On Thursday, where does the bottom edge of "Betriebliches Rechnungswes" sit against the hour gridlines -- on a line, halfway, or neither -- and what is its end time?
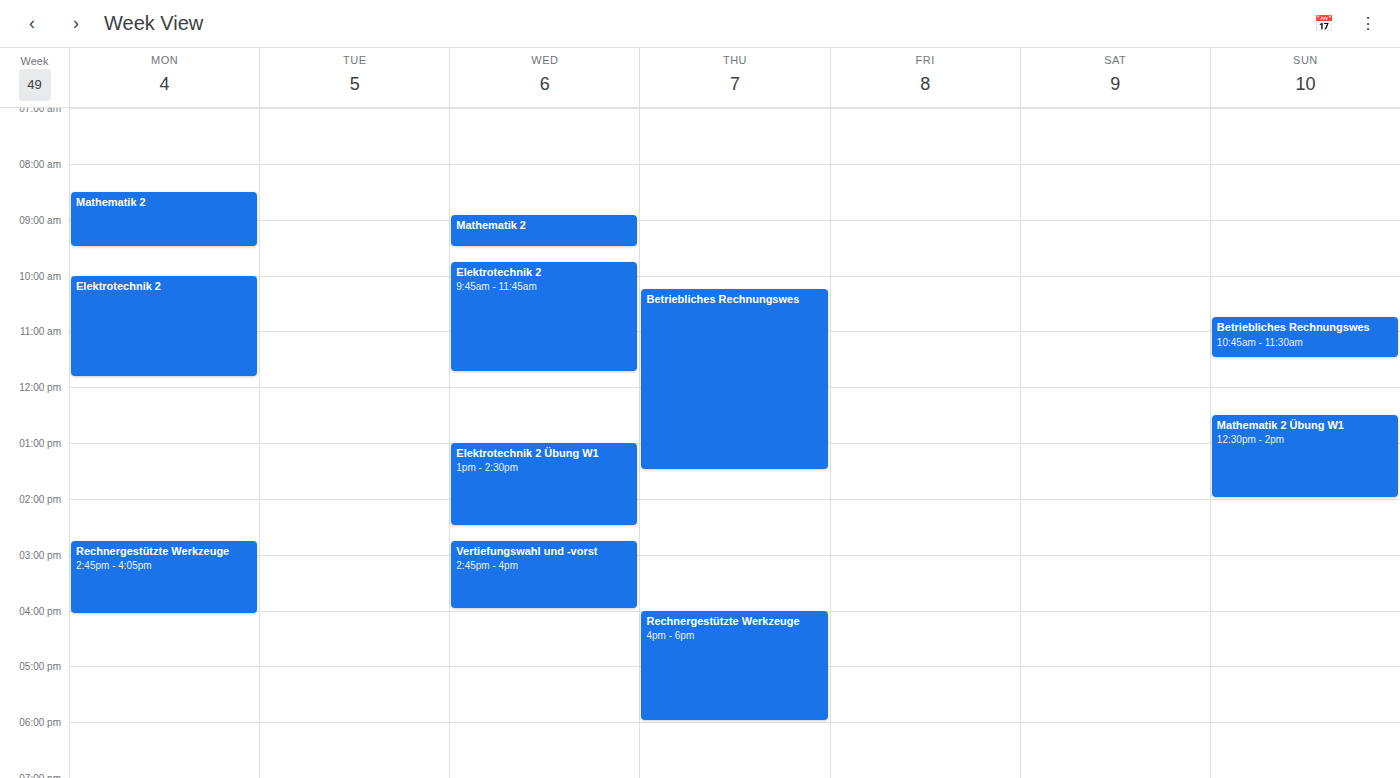
1:30 PM -- halfway between the 1 PM and 2 PM lines.